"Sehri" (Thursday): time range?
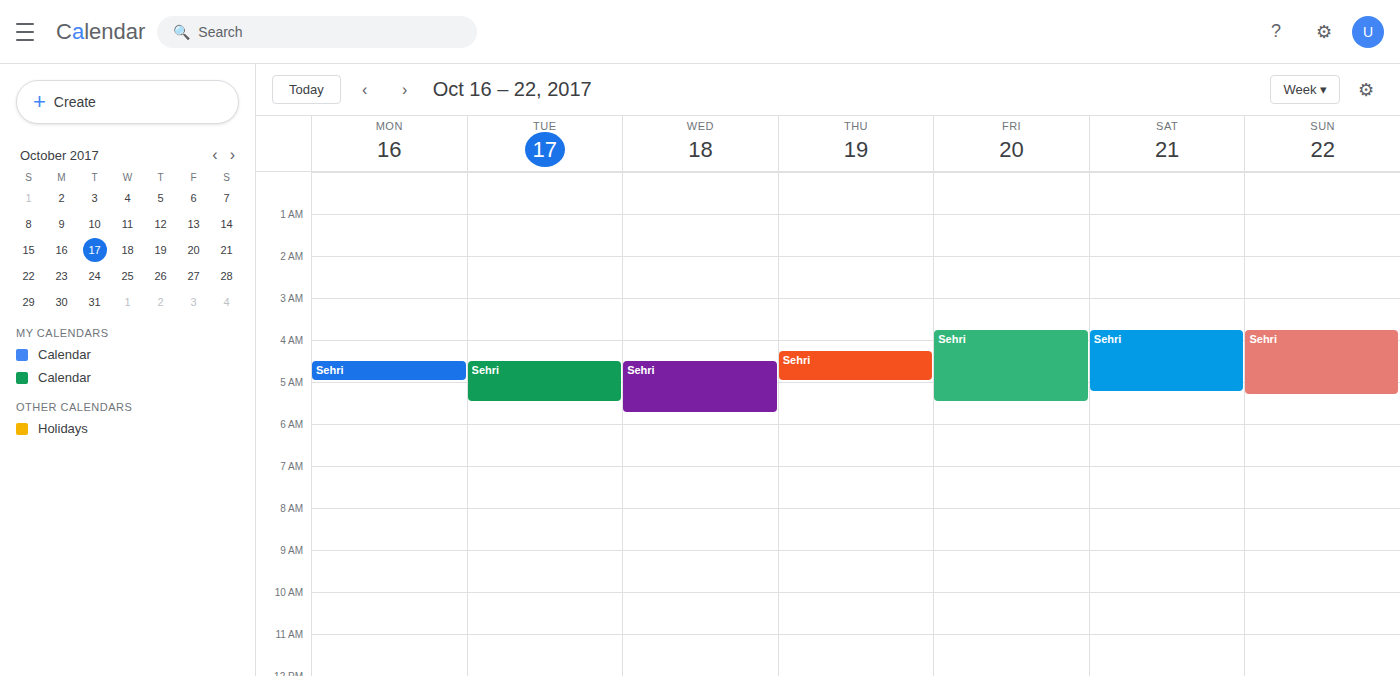
4:15 AM to 5:00 AM